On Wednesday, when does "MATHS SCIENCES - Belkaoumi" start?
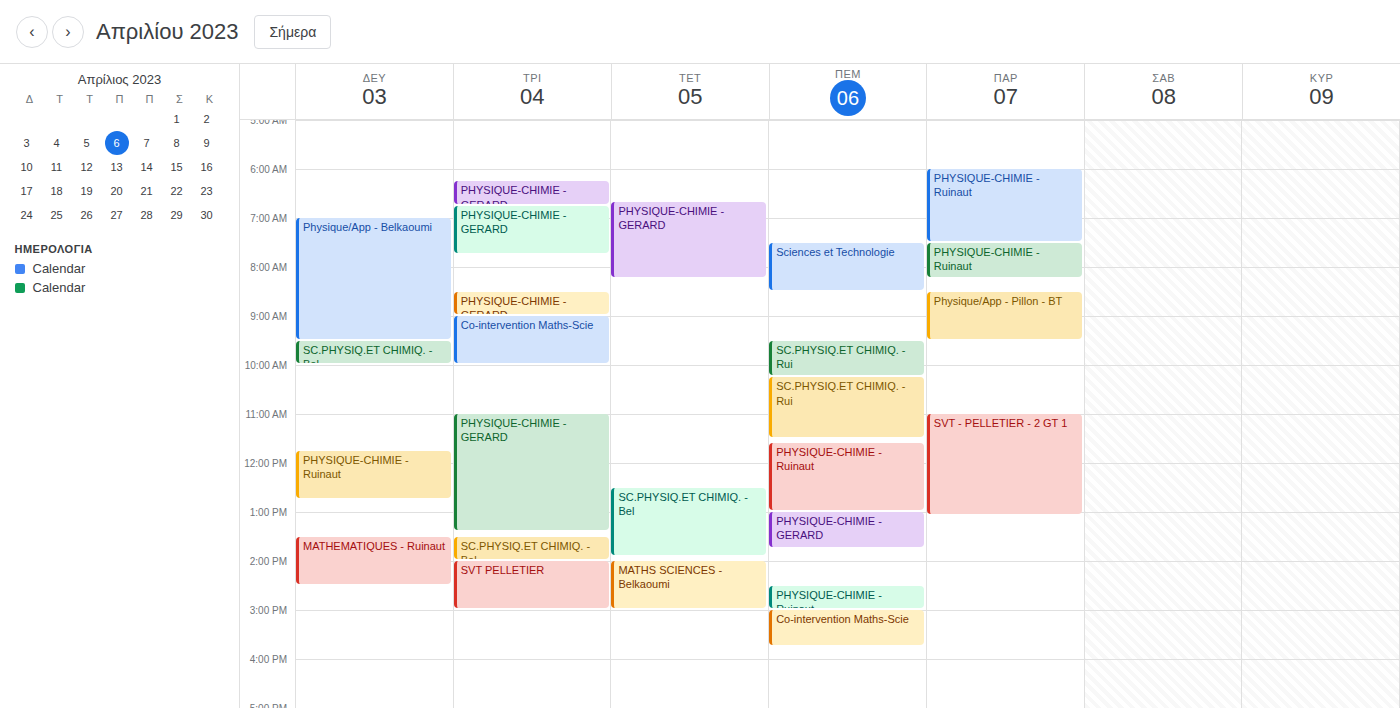
2:00 PM